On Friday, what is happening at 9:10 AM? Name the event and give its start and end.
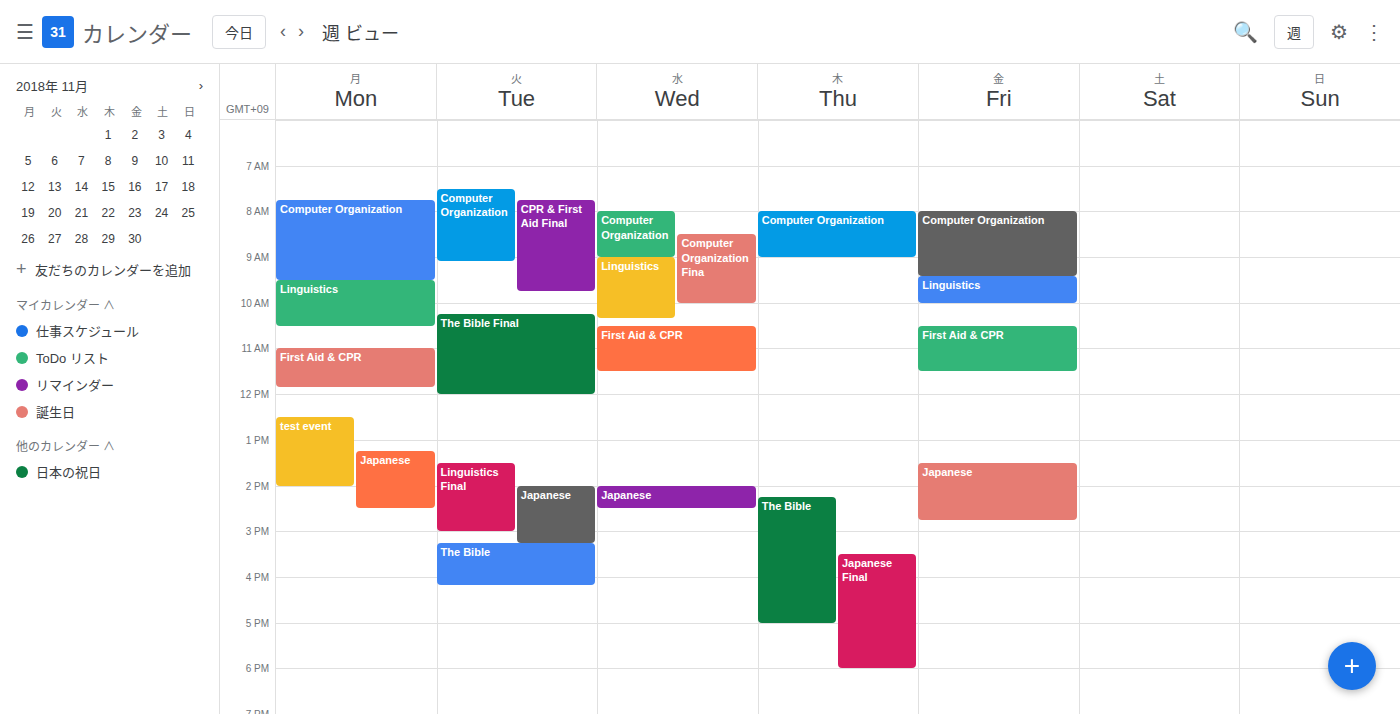
"Computer Organization", 8:00 AM to 9:25 AM